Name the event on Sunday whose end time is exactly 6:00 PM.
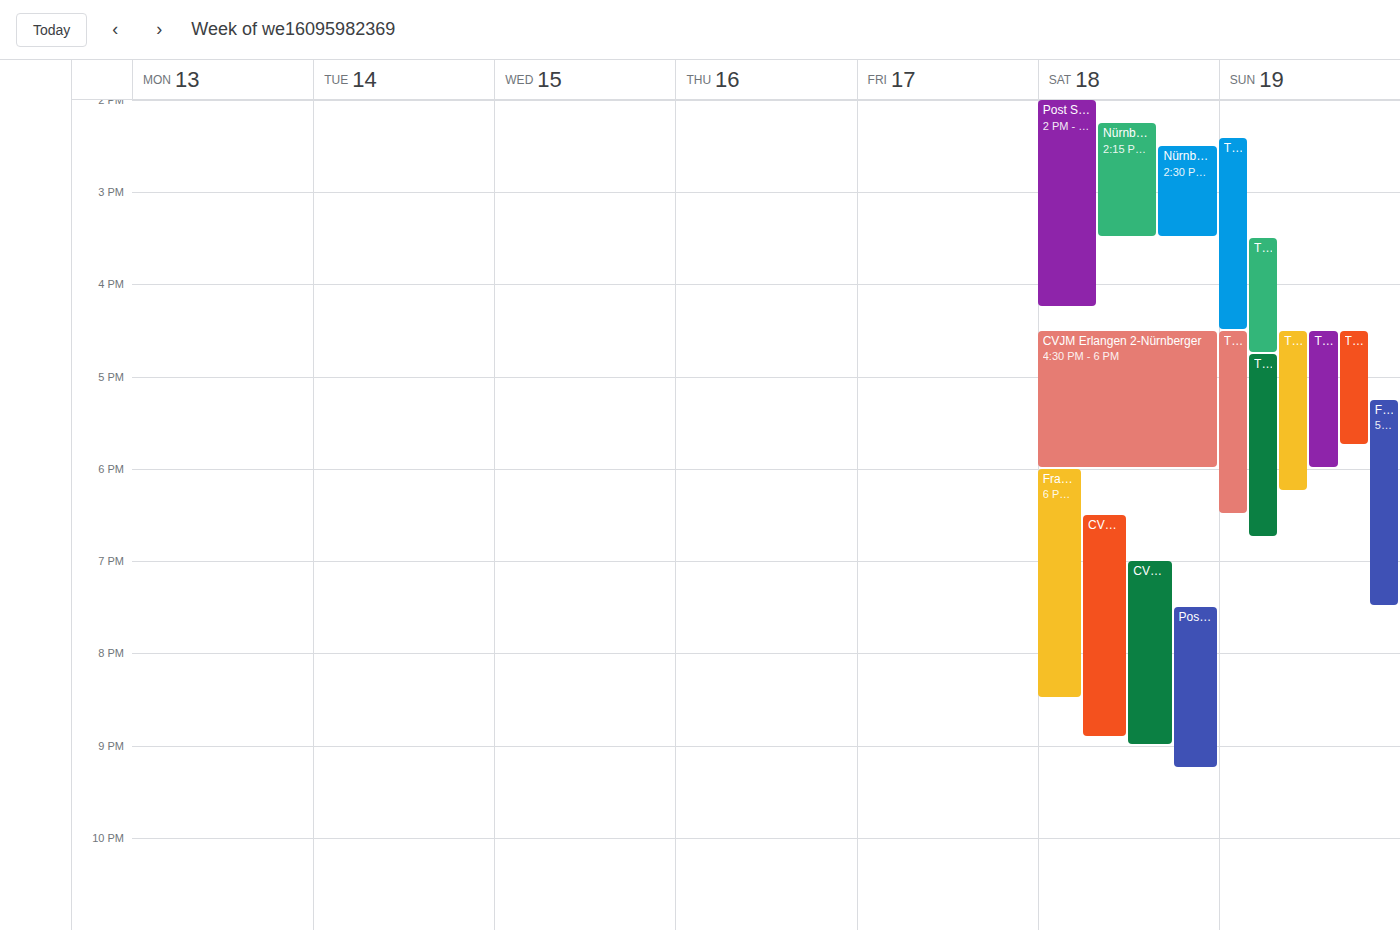
"TS Herzogenaurach 2-TV 188"